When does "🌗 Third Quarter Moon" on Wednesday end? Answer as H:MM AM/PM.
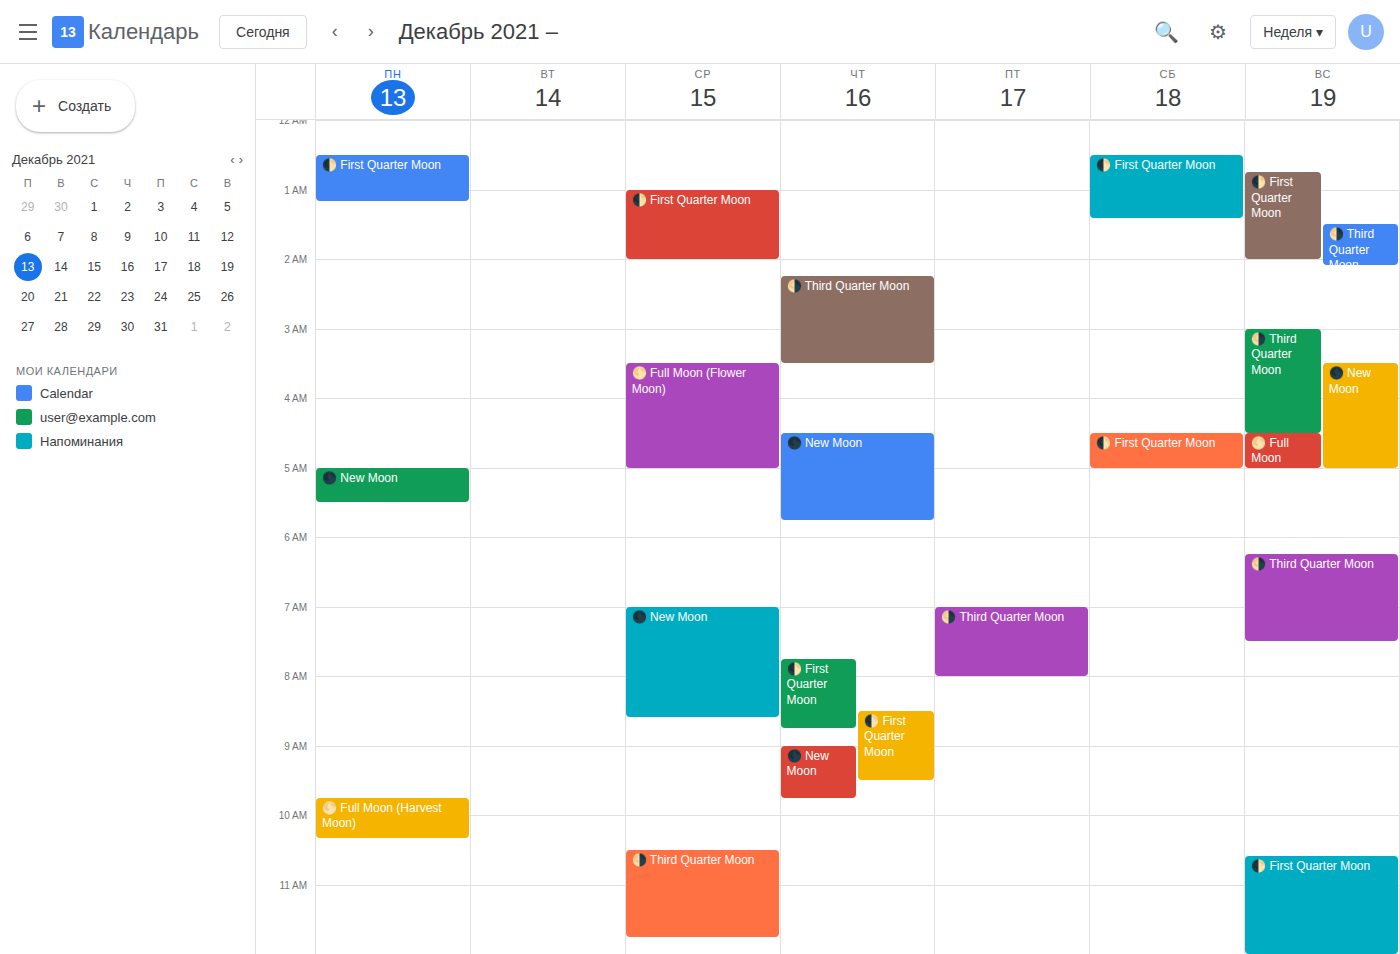
11:45 AM